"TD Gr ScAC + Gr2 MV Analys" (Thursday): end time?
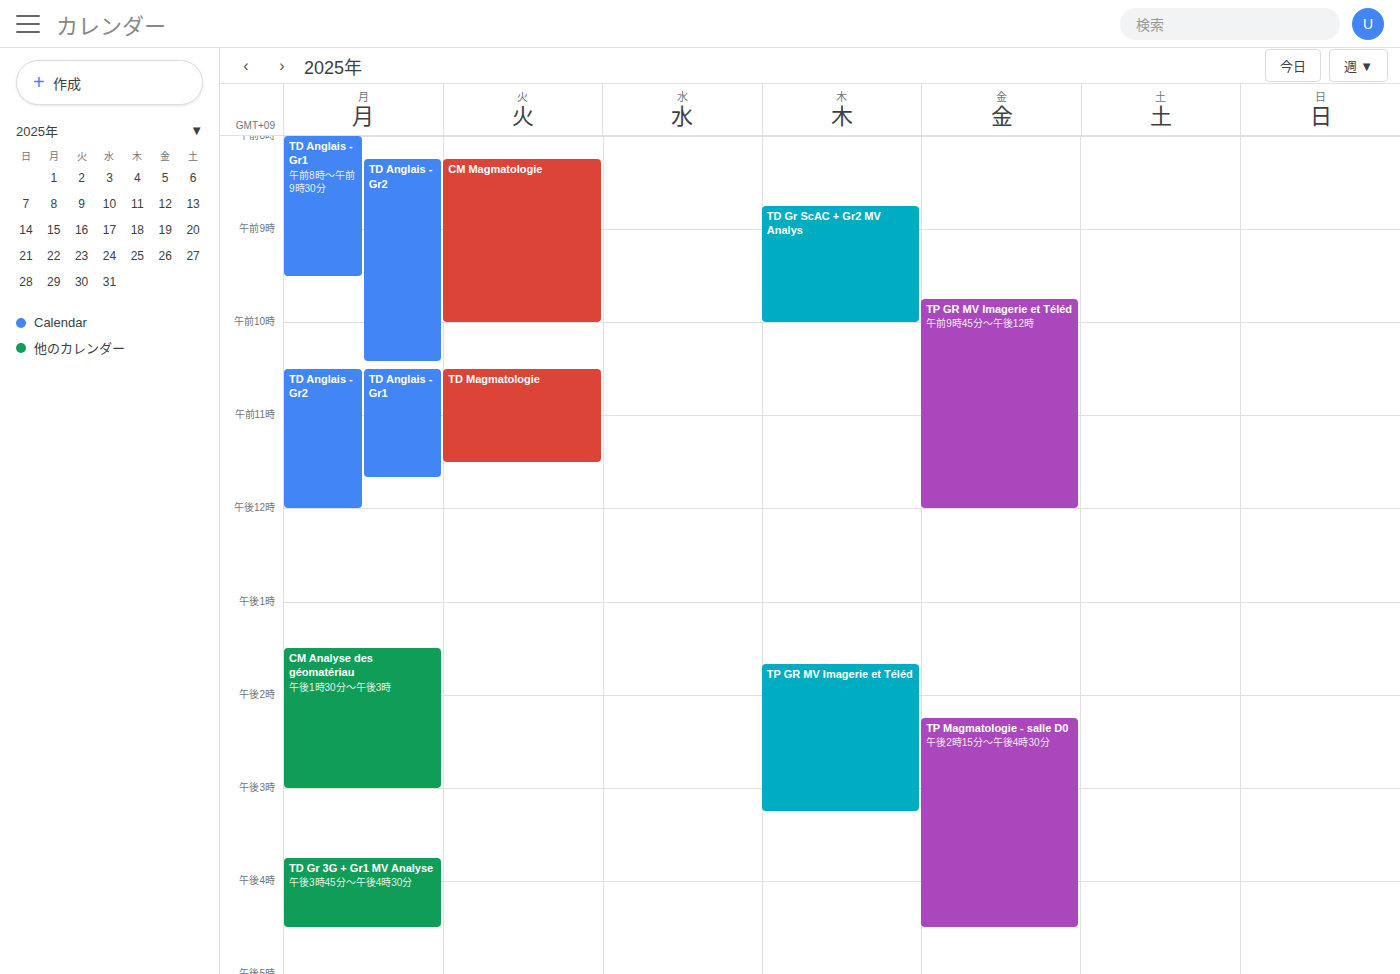
10:00 AM